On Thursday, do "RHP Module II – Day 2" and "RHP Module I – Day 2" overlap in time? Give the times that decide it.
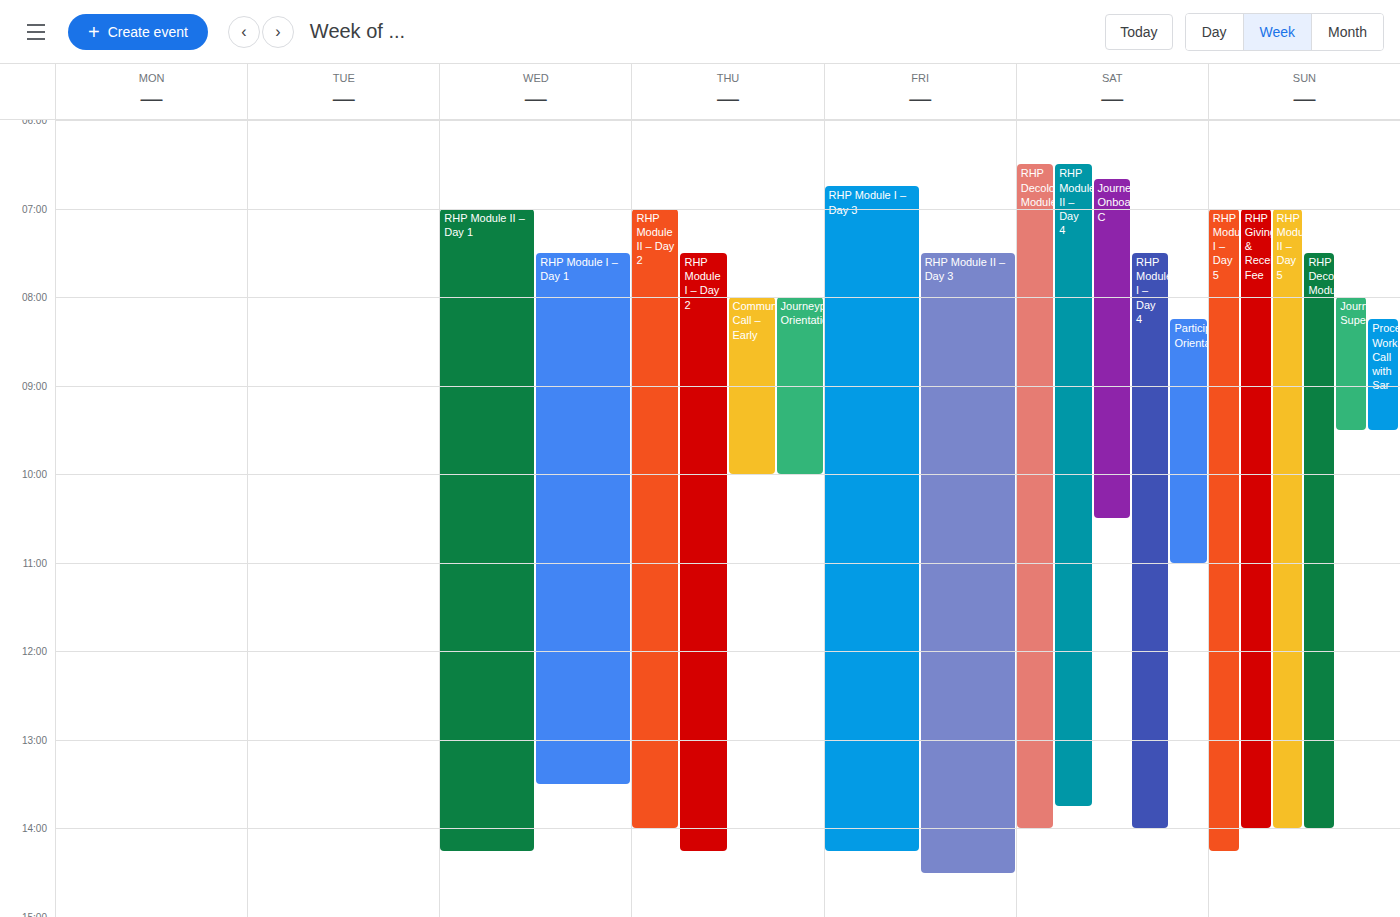
"RHP Module I – Day 2" starts at 7:30 AM, before "RHP Module II – Day 2" ends at 2:00 PM -- they overlap.